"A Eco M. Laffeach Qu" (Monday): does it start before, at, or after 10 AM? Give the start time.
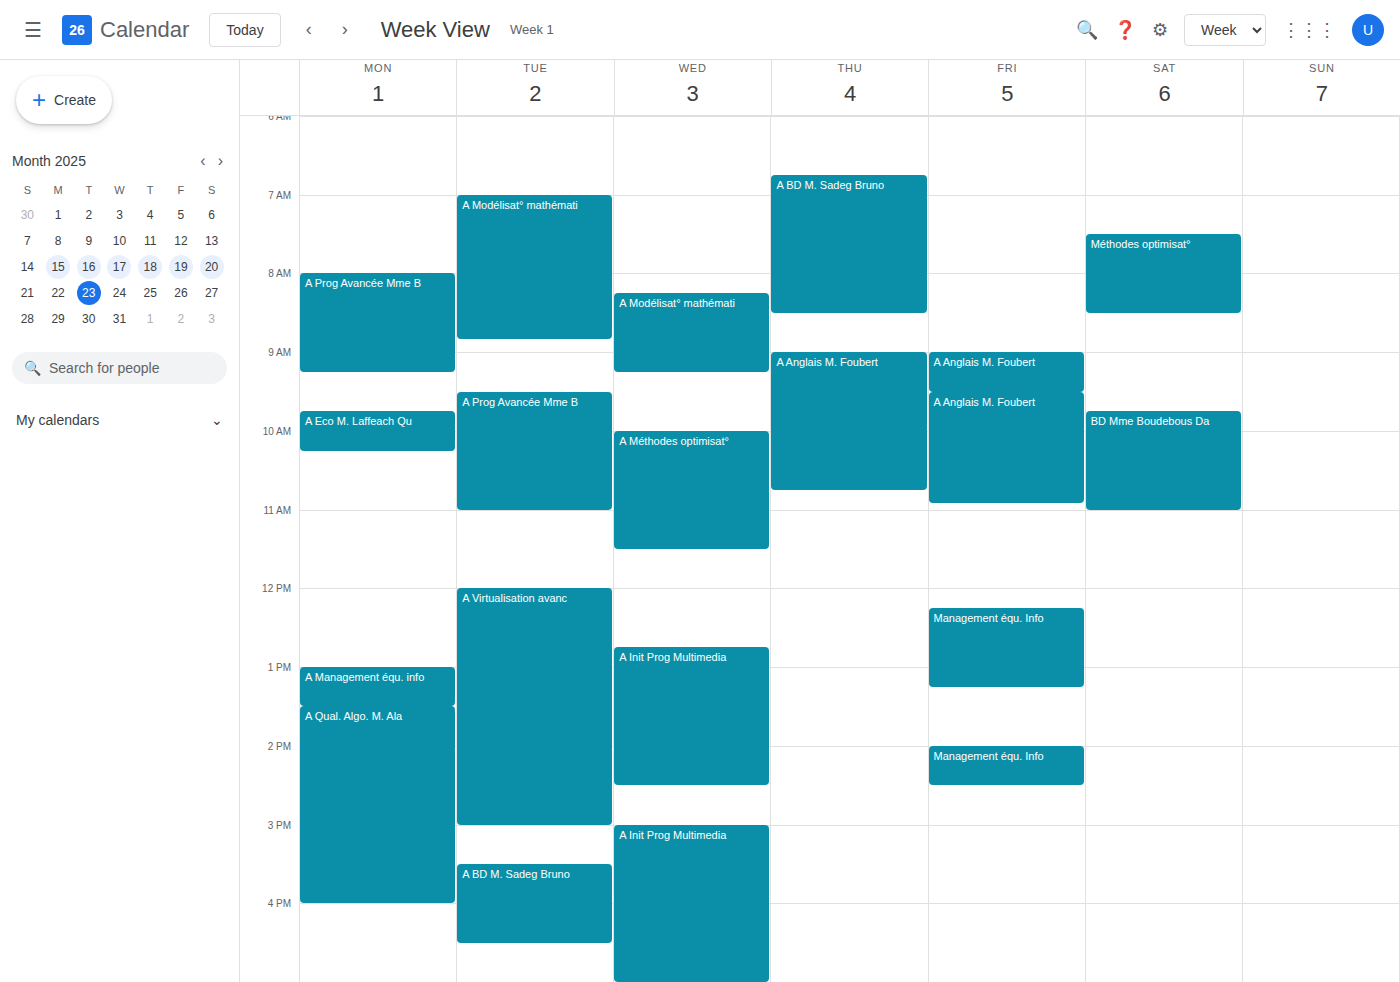
9:45 AM -- before 10 AM, 15 minutes above the 10 AM line.